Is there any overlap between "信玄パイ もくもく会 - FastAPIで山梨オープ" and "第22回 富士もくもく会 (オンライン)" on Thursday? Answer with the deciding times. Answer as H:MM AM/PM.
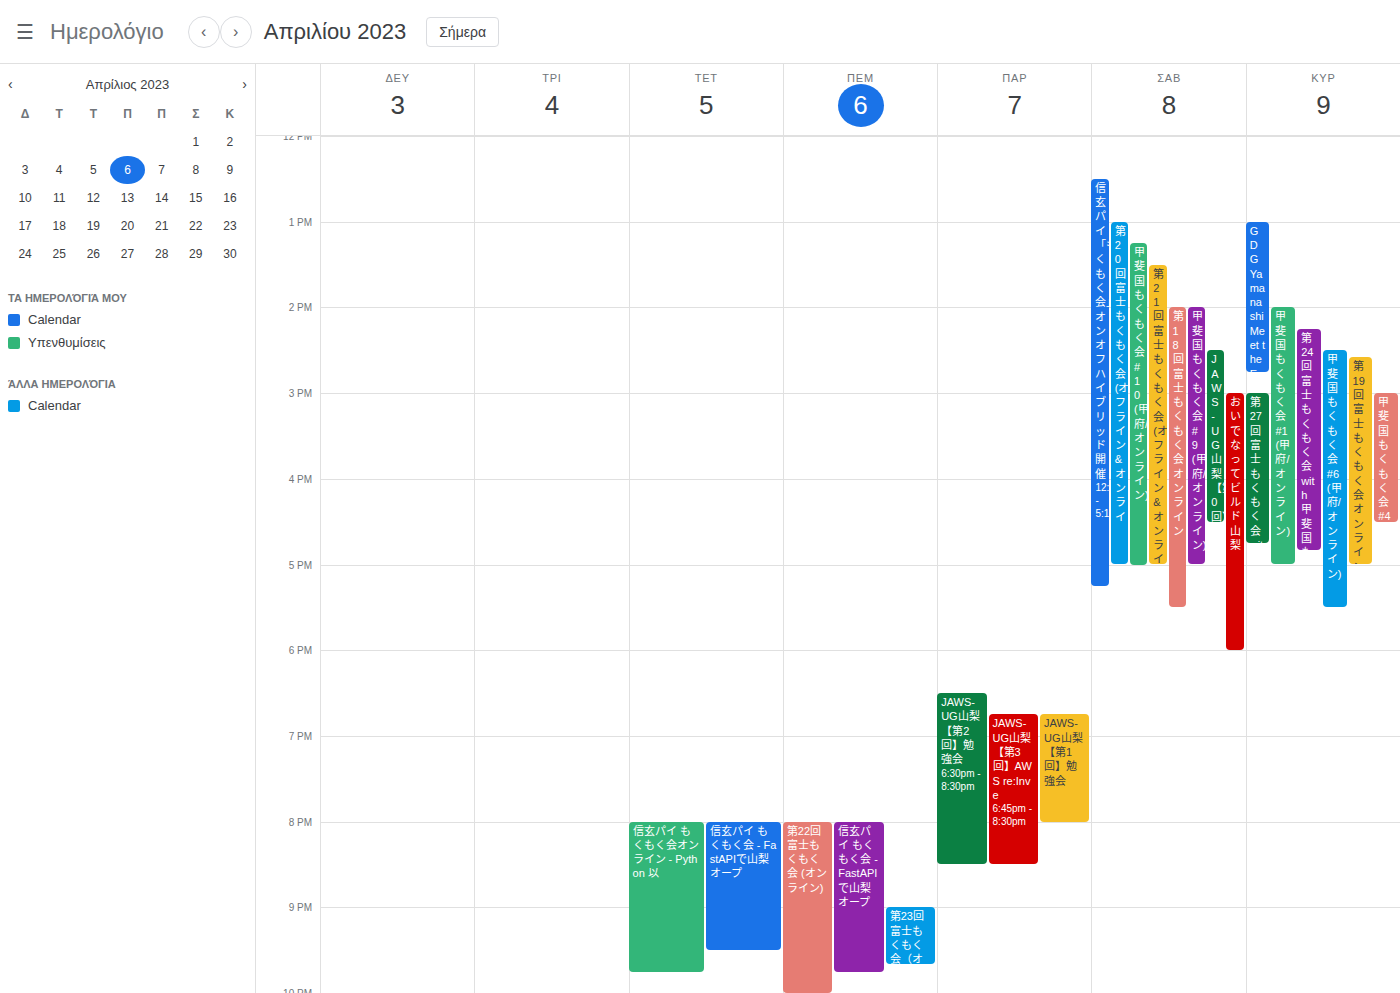
"信玄パイ もくもく会 - FastAPIで山梨オープ" runs 8:00 PM to 9:45 PM, inside "第22回 富士もくもく会 (オンライン)" -- they overlap.